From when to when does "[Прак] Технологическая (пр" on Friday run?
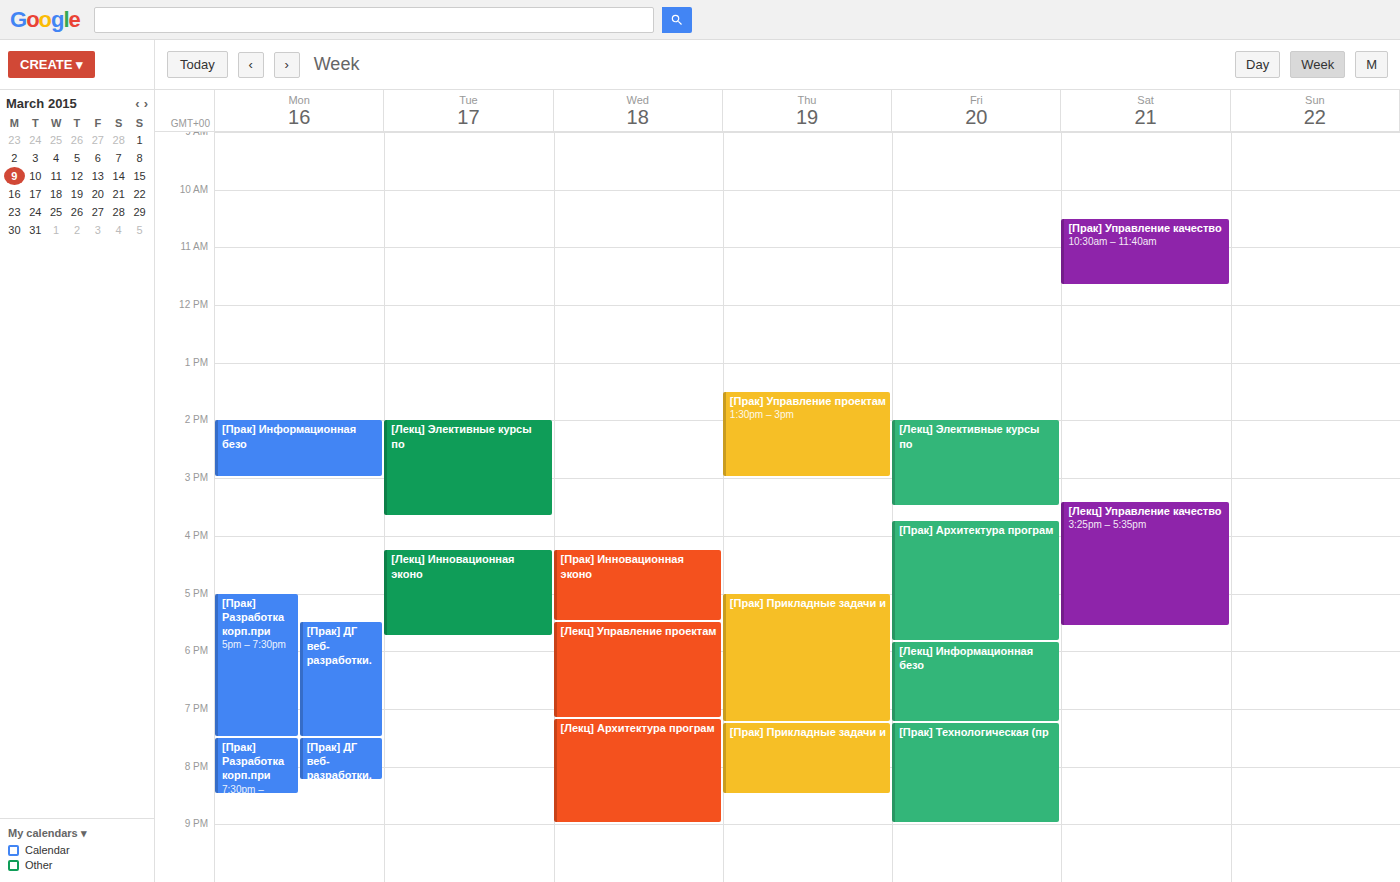
7:15 PM to 9:00 PM